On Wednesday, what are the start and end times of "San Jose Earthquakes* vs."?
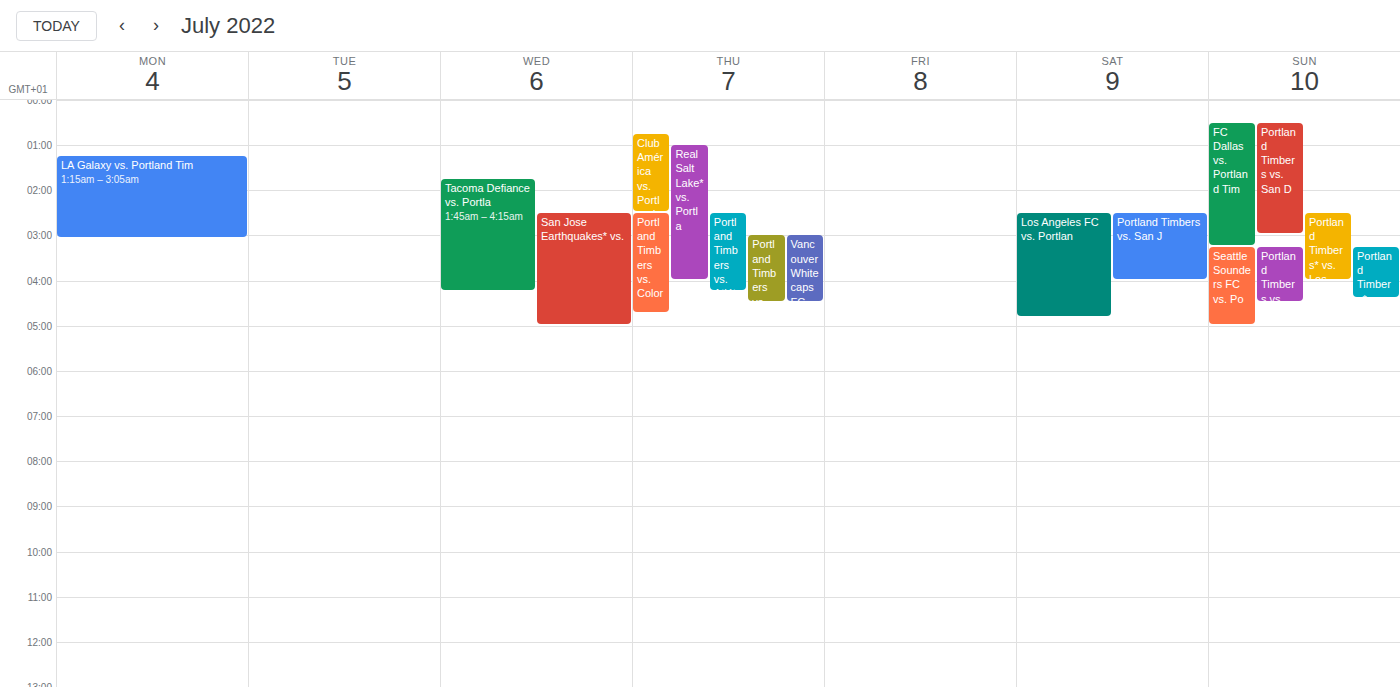
2:30 AM to 5:00 AM